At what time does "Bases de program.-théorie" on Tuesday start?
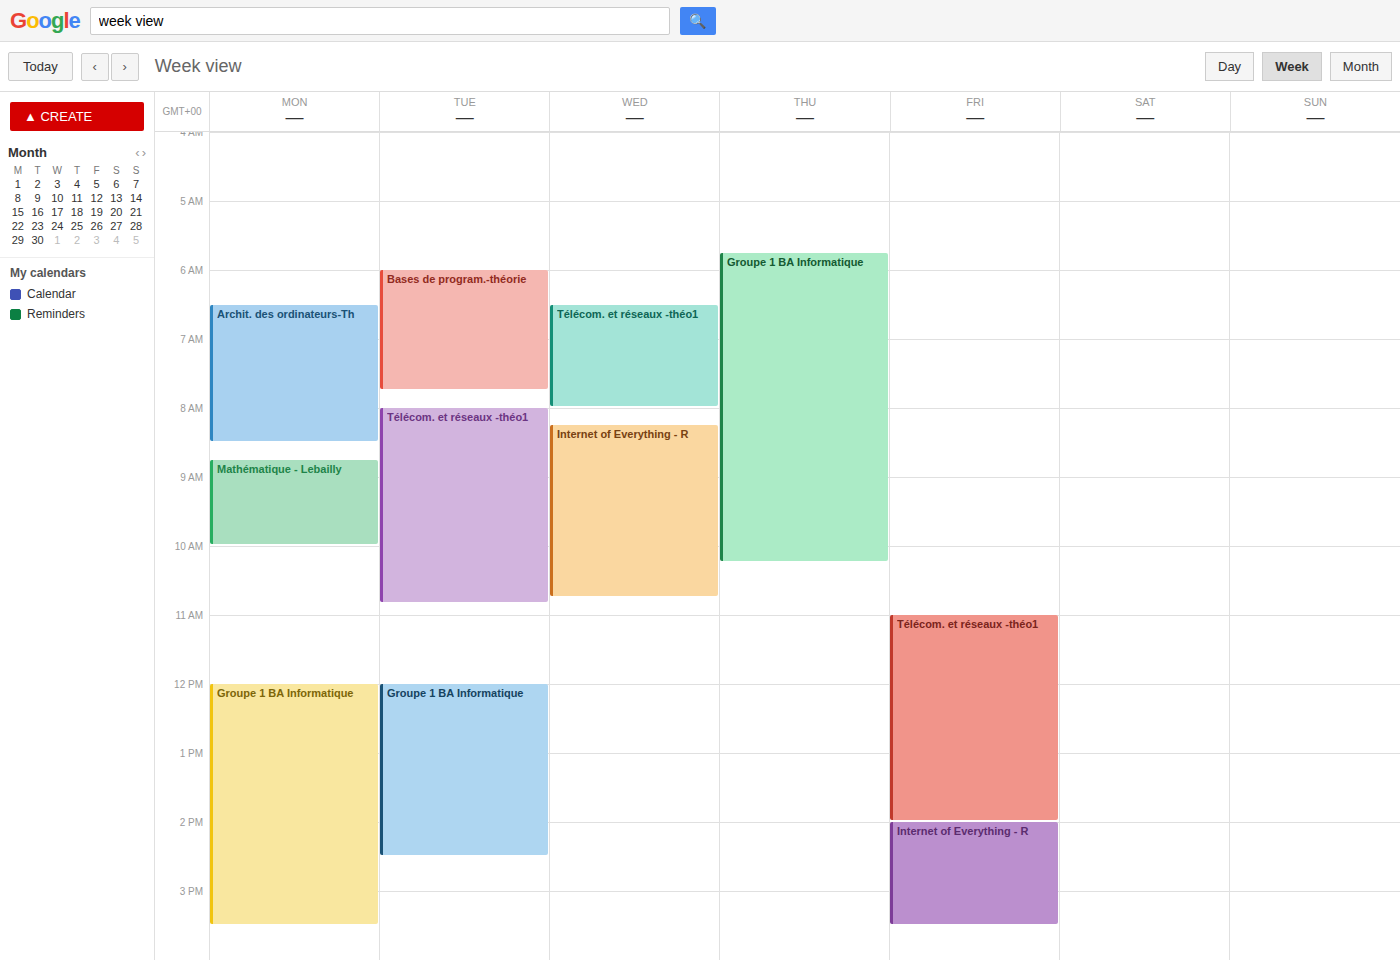
06:00